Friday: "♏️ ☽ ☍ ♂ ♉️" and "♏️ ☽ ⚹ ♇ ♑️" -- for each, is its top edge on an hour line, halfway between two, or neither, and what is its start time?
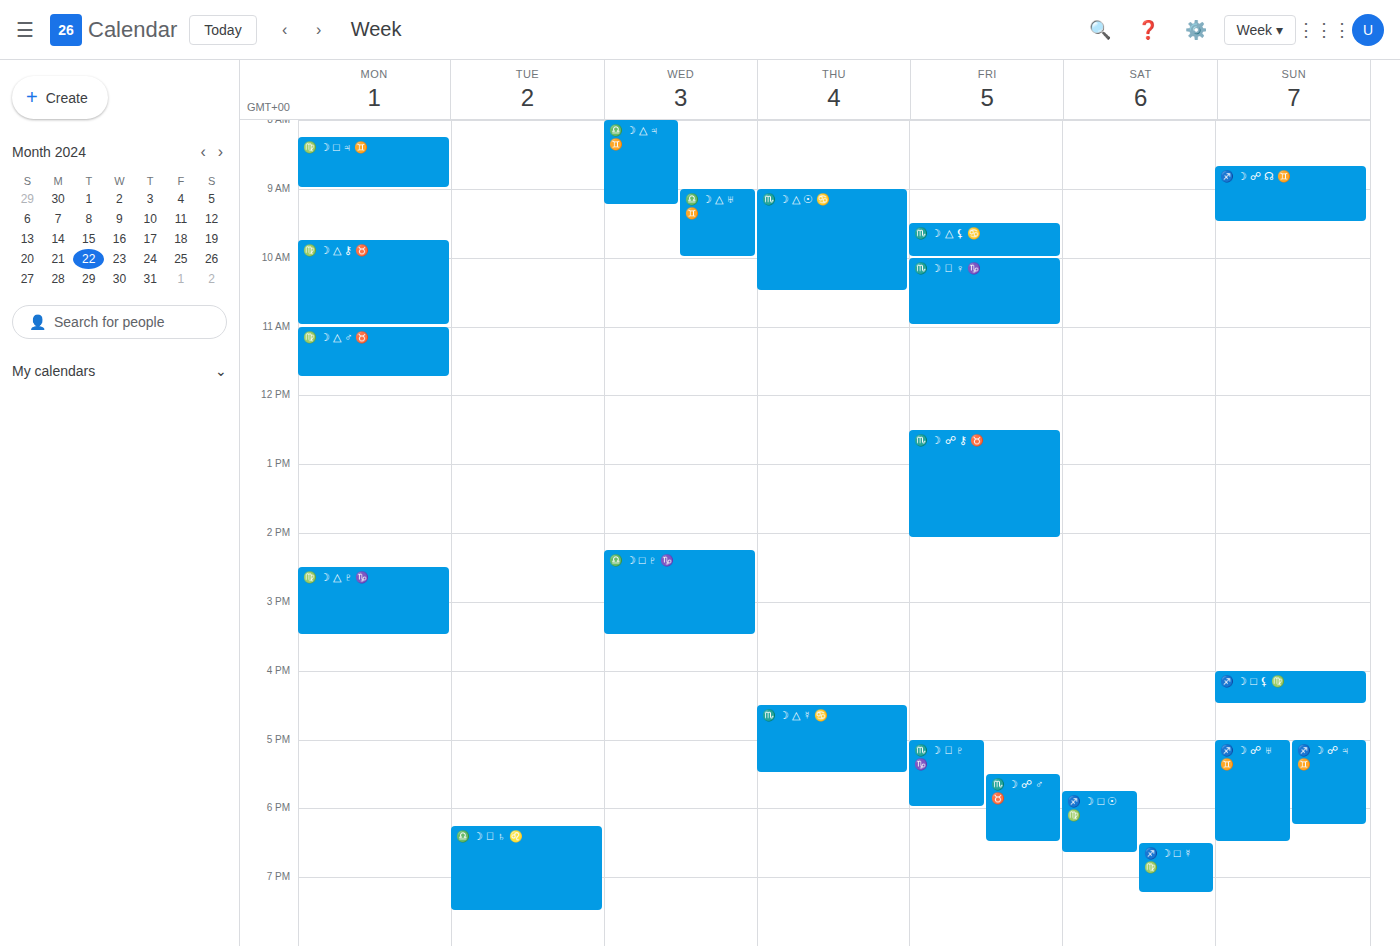
"♏️ ☽ ☍ ♂ ♉️": 5:30 PM, halfway between the 5 PM and 6 PM lines. "♏️ ☽ ⚹ ♇ ♑️": 5:00 PM, exactly on the 5 PM line.